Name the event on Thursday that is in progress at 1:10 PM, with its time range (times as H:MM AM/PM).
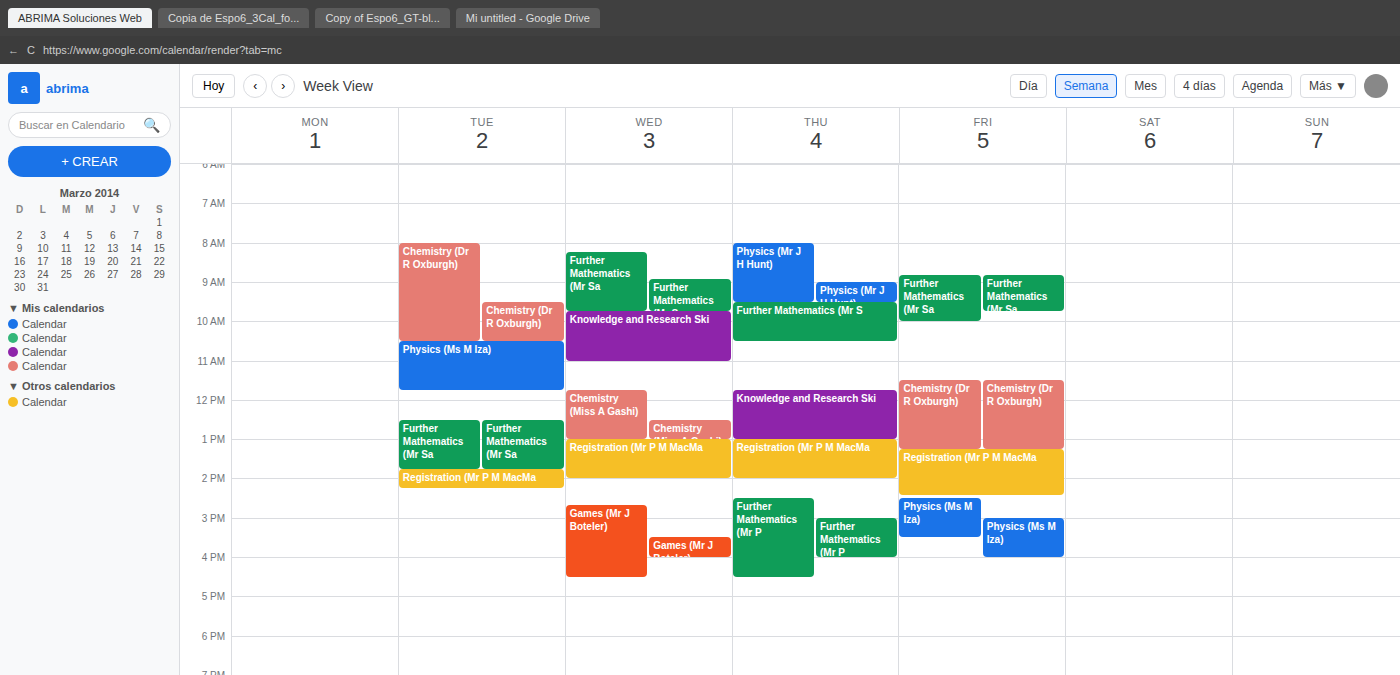
"Registration (Mr P M MacMa", 1:00 PM to 2:00 PM